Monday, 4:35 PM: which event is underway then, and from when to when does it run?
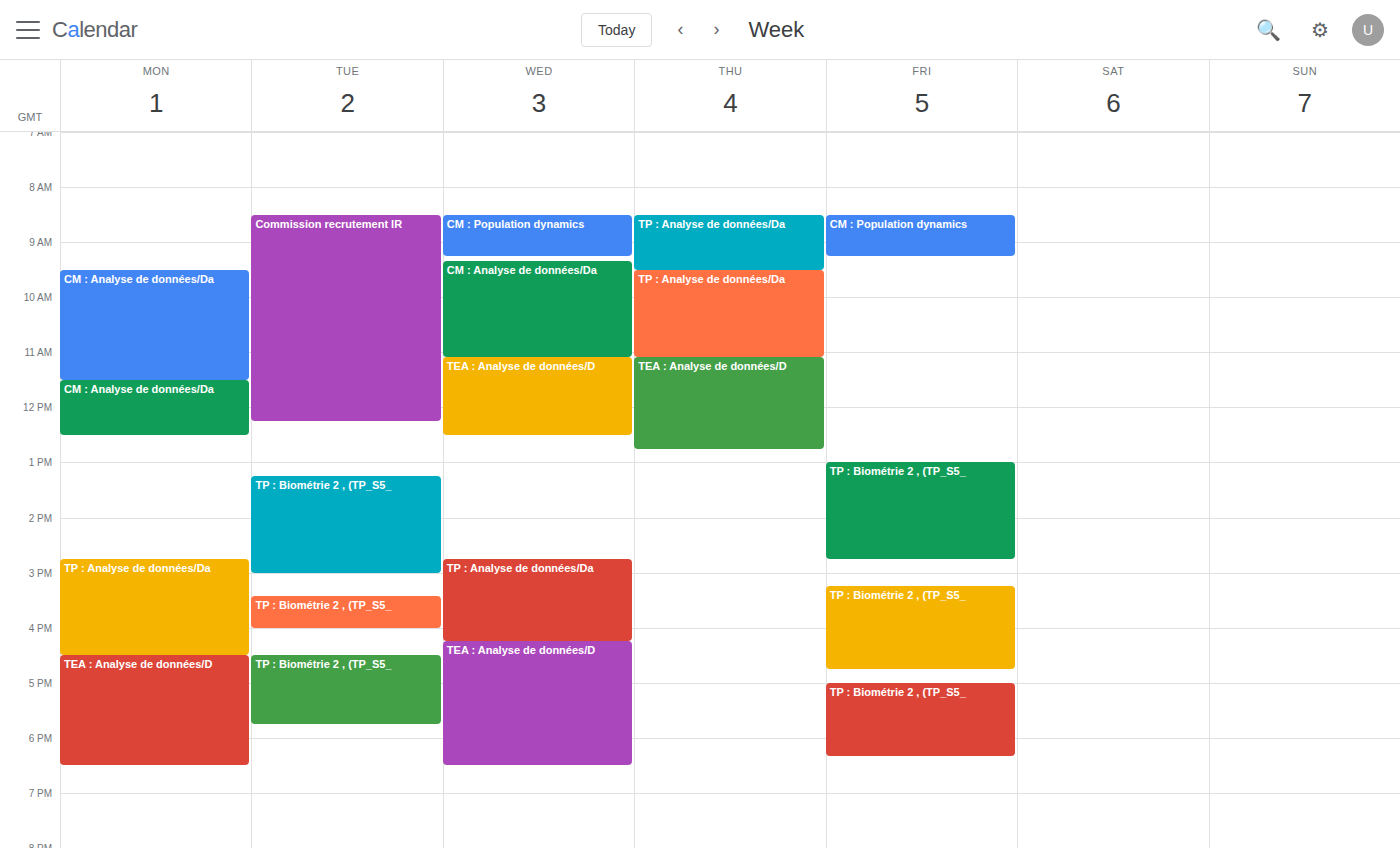
"TEA : Analyse de données/D", 4:30 PM to 6:30 PM